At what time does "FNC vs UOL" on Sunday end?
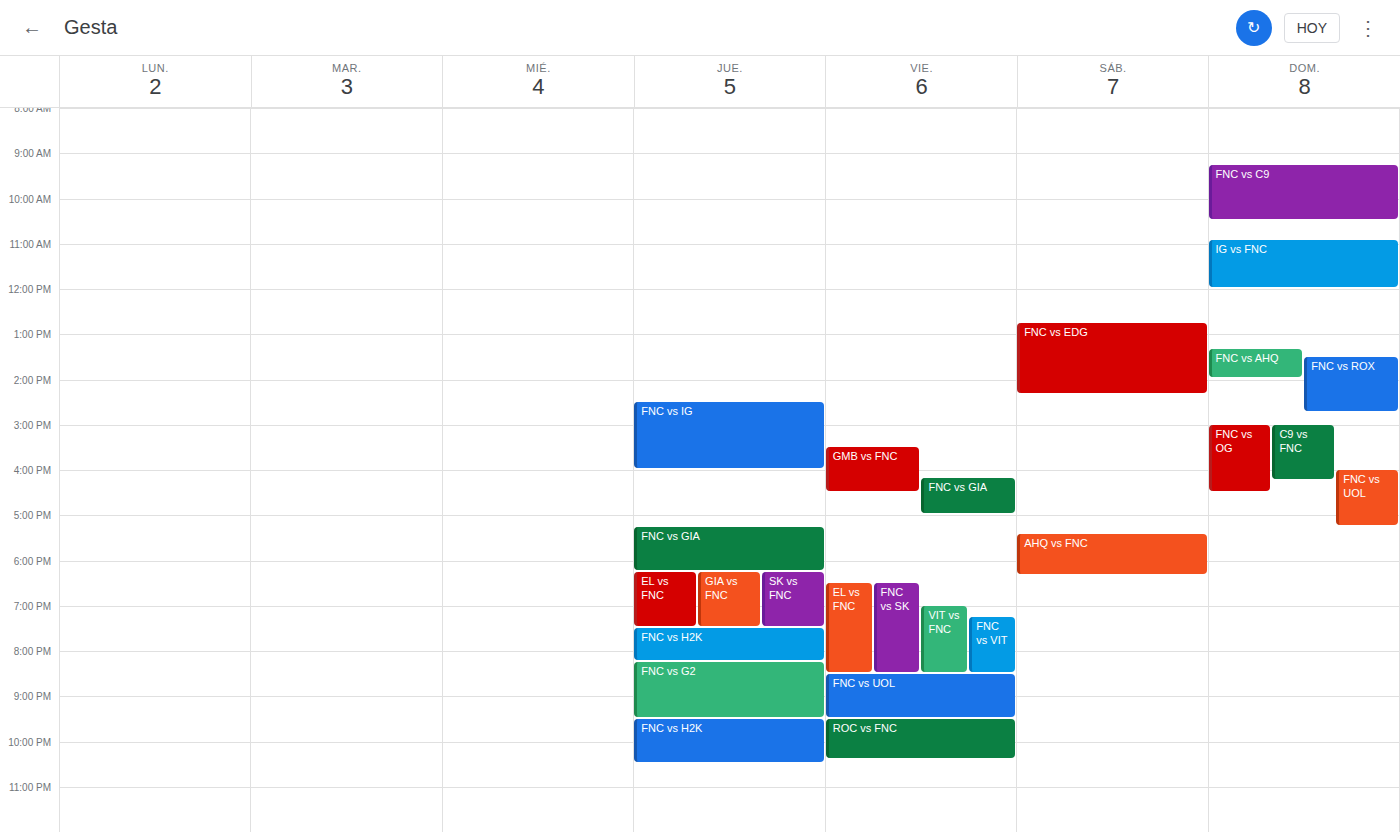
5:15 PM